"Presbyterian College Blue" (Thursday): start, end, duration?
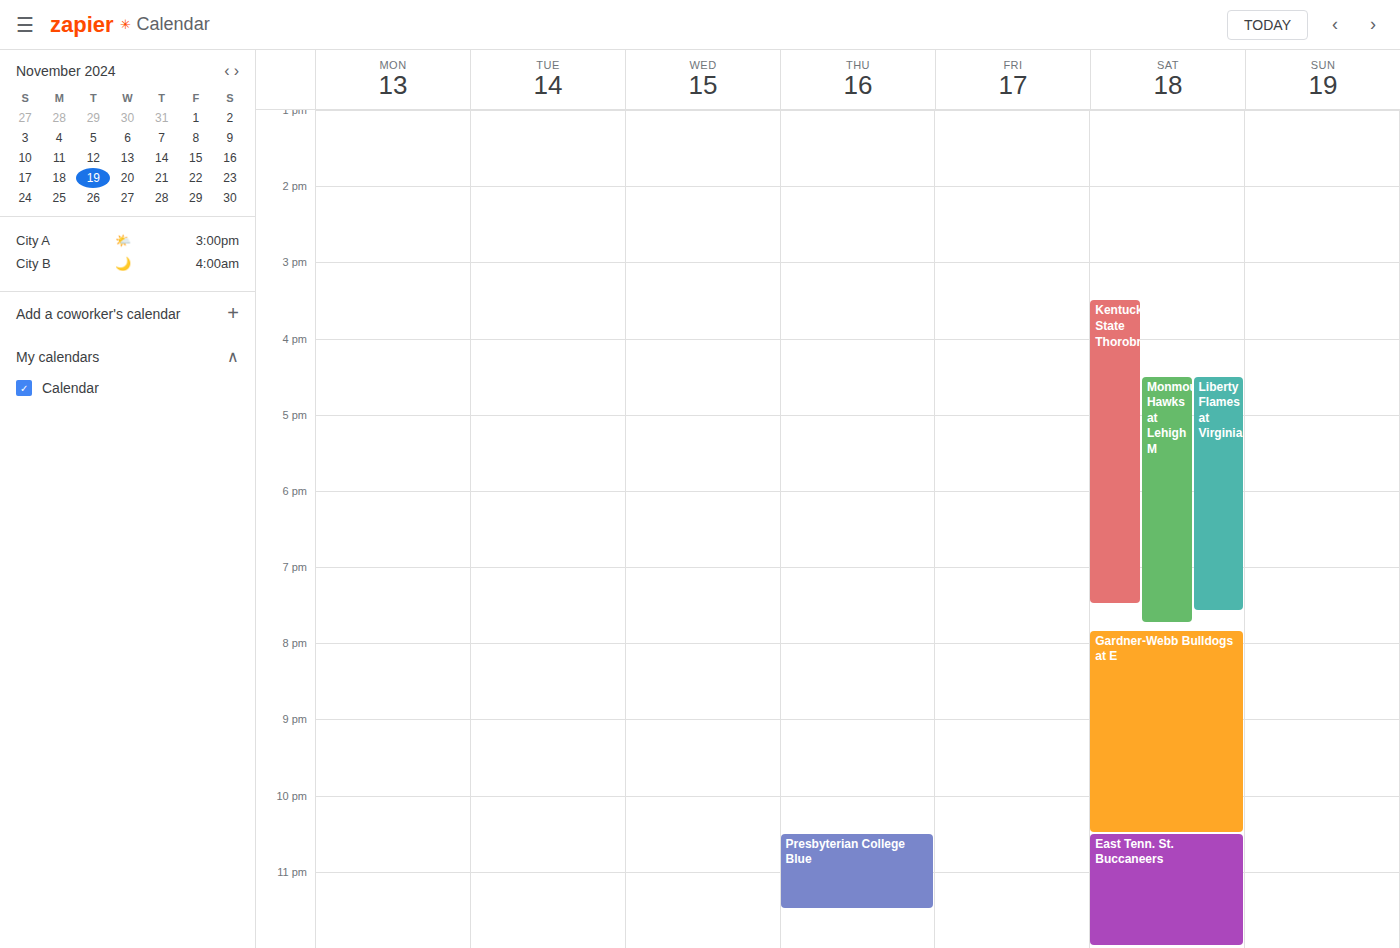
10:30 PM to 11:30 PM, 1 hour